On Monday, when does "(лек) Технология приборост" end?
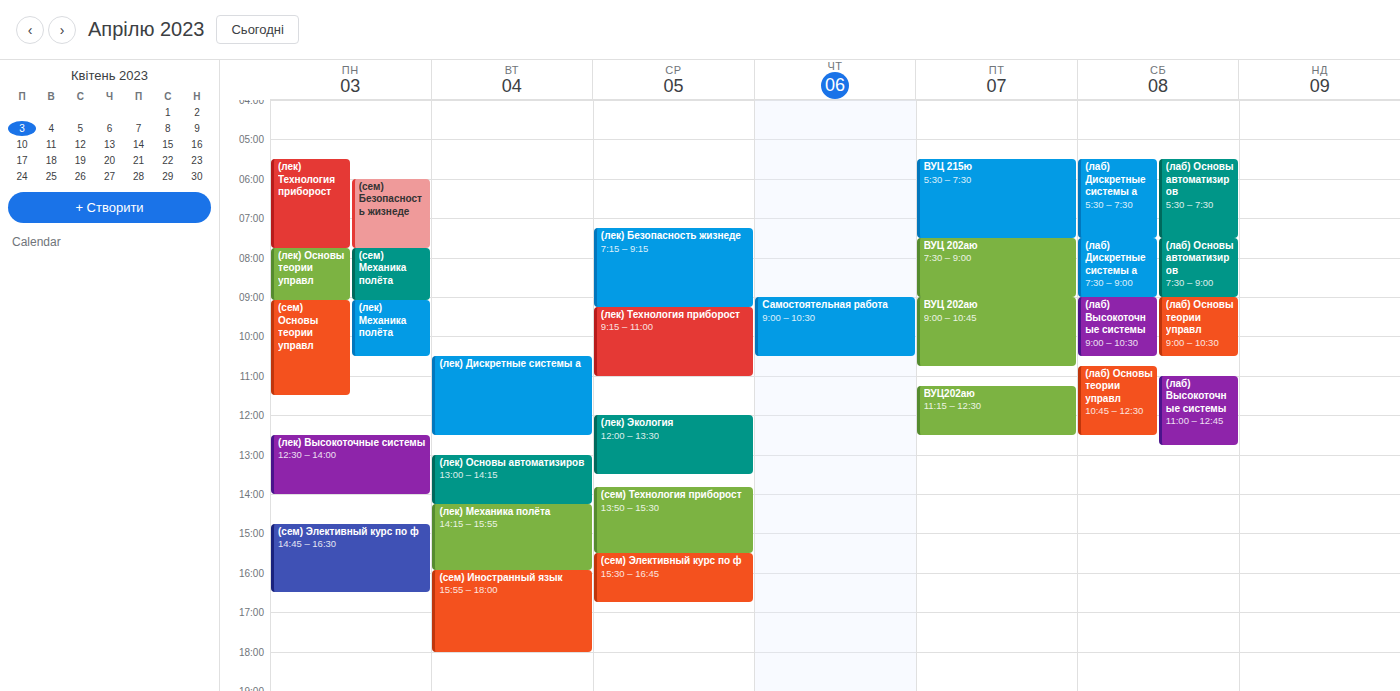
7:45 AM